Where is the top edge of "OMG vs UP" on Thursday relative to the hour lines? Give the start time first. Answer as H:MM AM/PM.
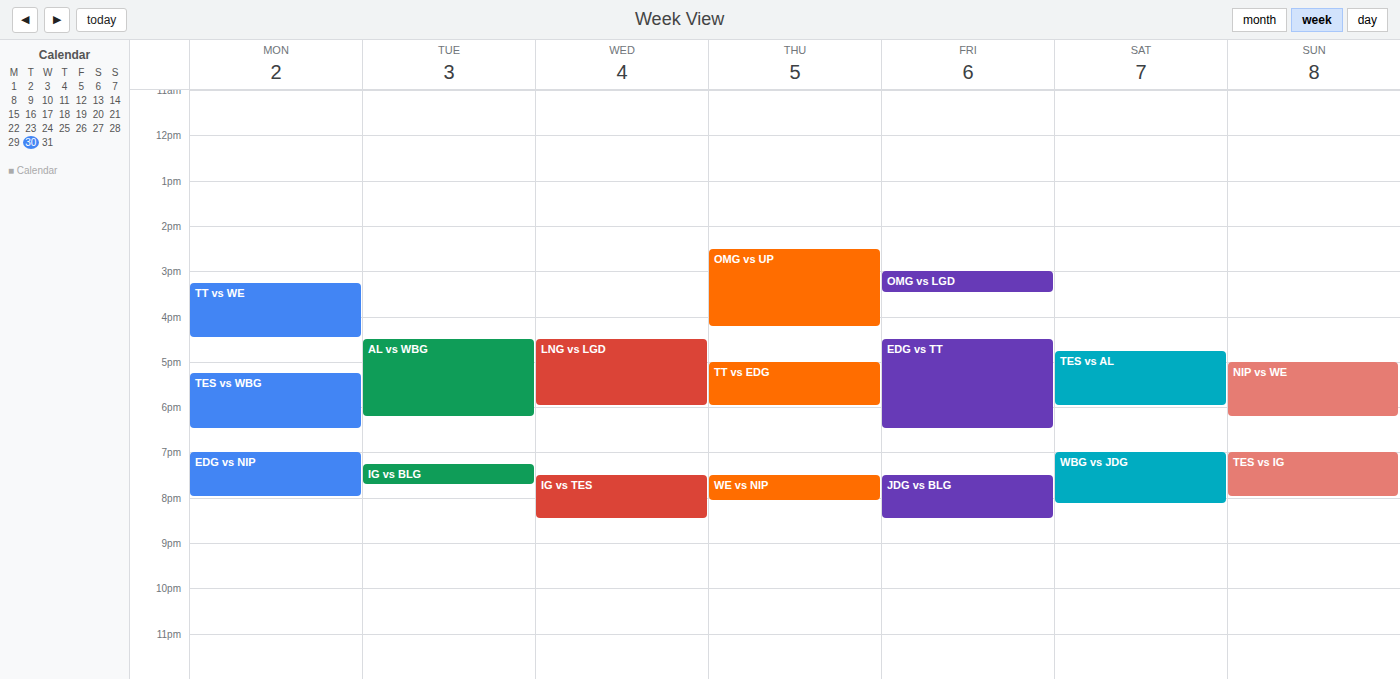
2:30 PM -- halfway between the 2 PM and 3 PM lines.